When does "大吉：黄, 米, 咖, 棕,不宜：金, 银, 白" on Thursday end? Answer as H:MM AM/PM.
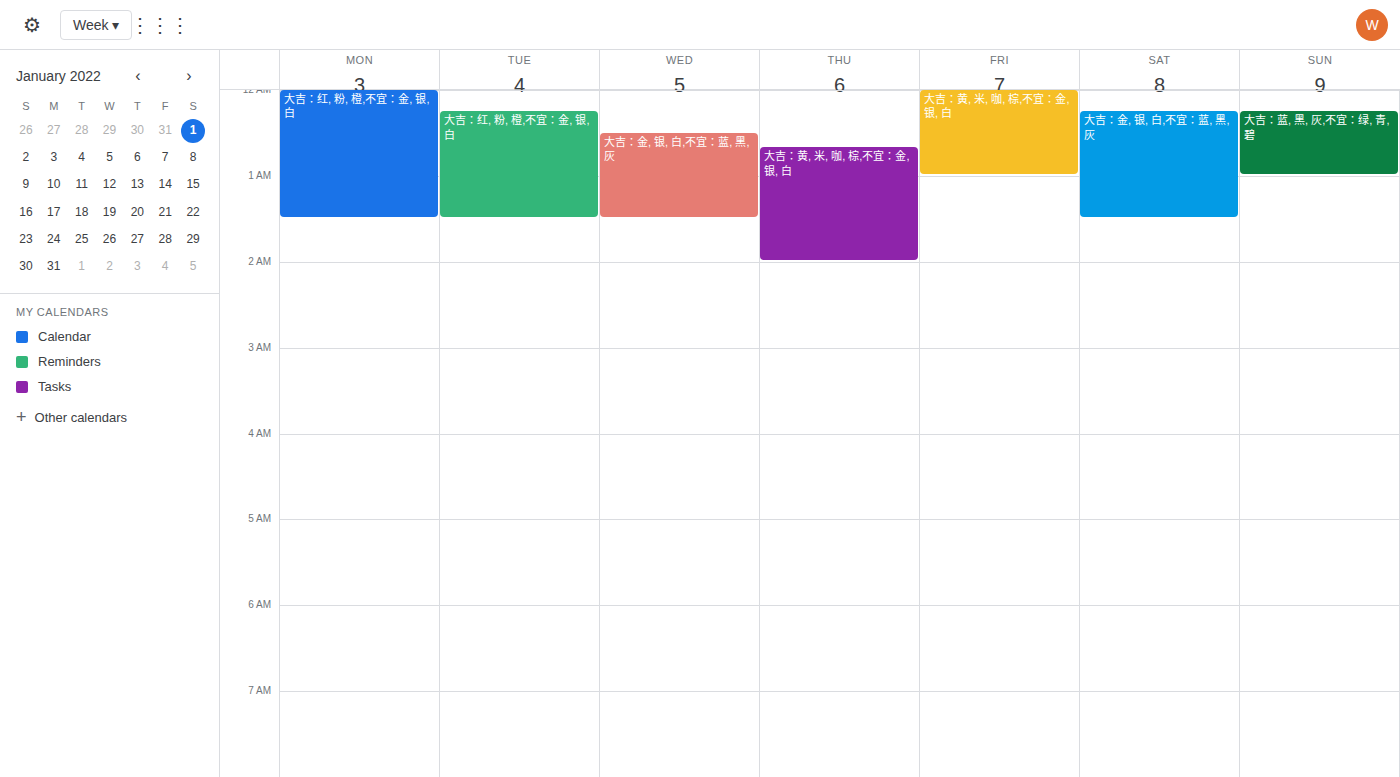
2:00 AM